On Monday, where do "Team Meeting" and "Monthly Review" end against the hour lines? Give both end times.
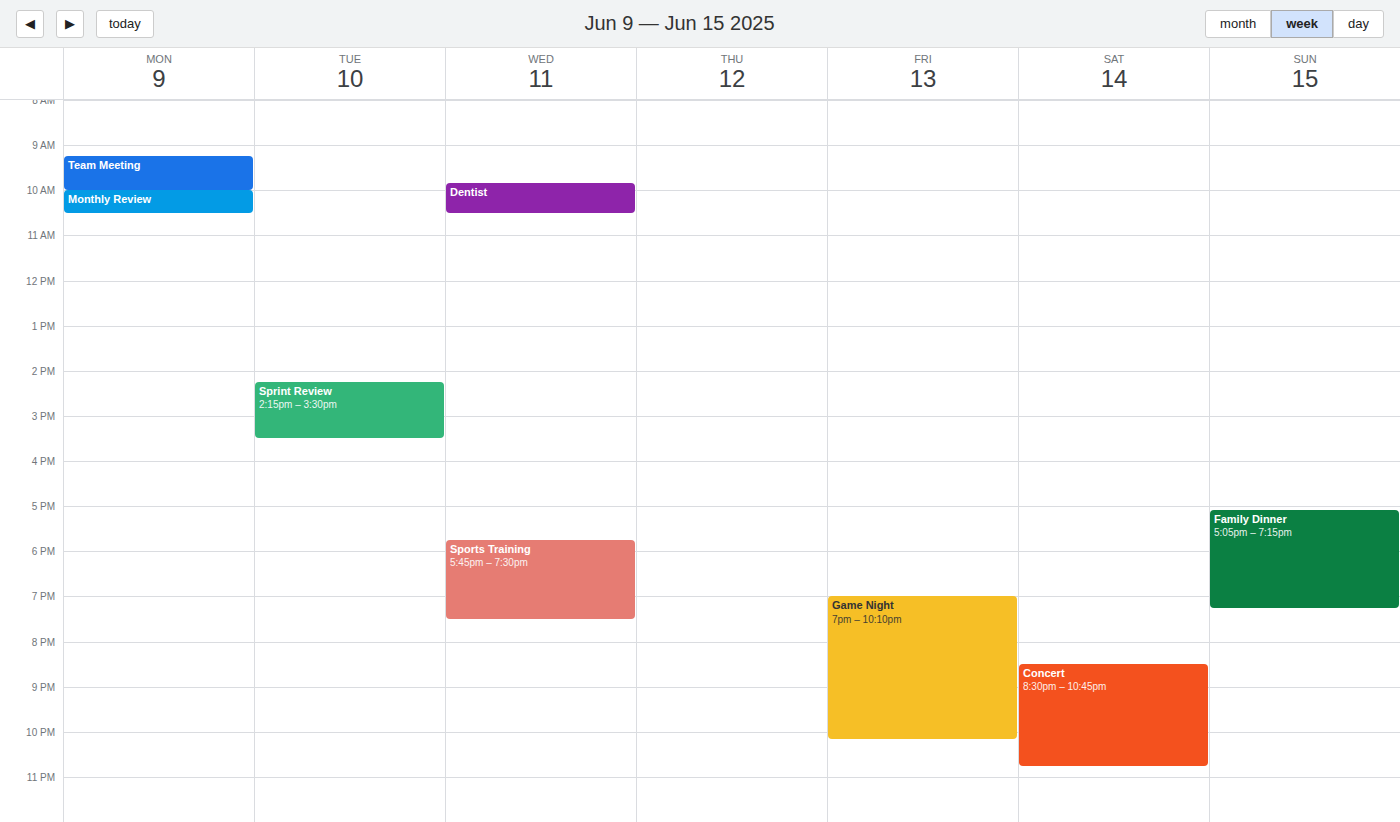
"Team Meeting": 10:00 AM, exactly on the 10 AM line. "Monthly Review": 10:30 AM, halfway between the 10 AM and 11 AM lines.